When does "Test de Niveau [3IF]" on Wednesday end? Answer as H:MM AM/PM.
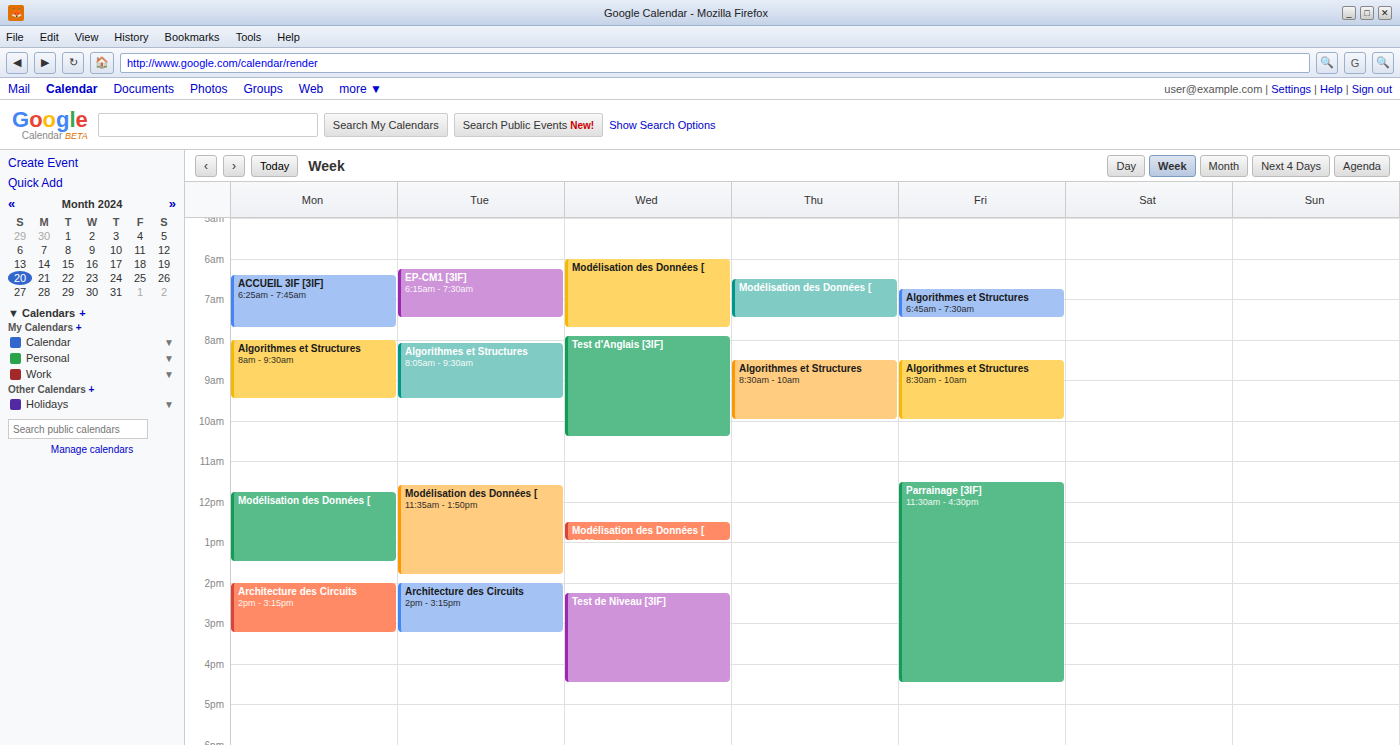
4:30 PM